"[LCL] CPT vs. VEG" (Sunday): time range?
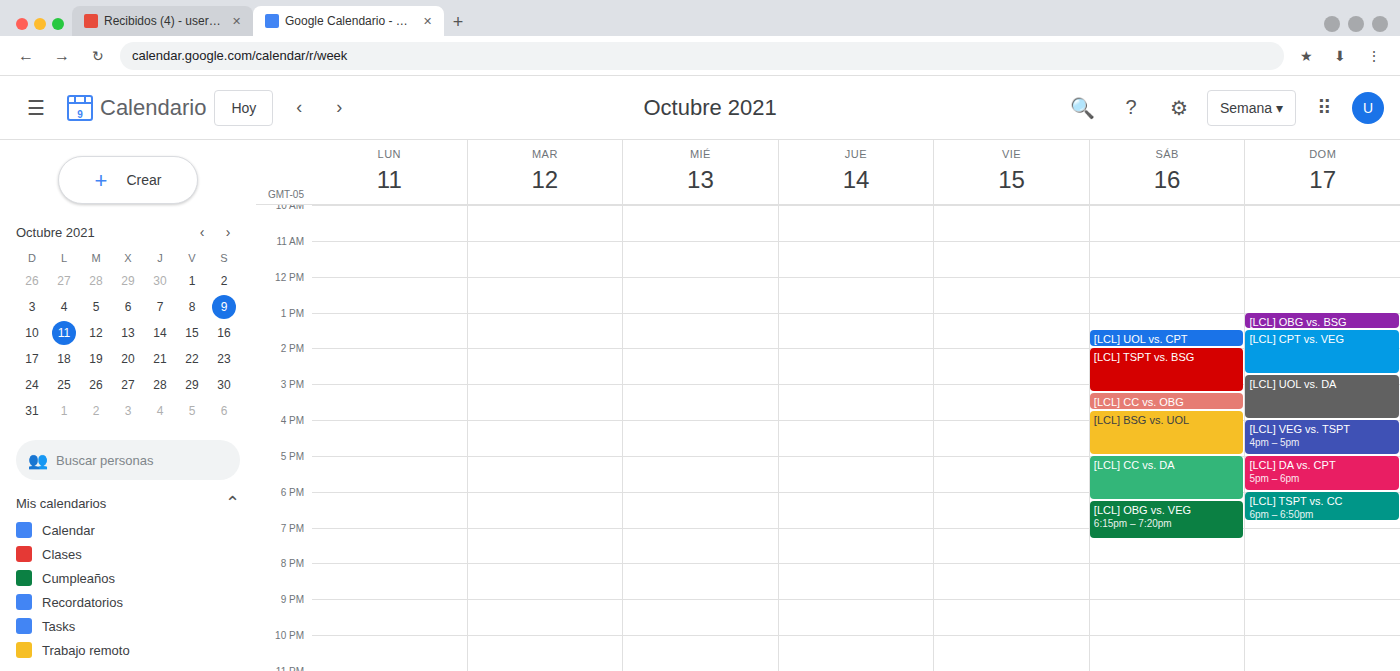
13:30 to 14:45